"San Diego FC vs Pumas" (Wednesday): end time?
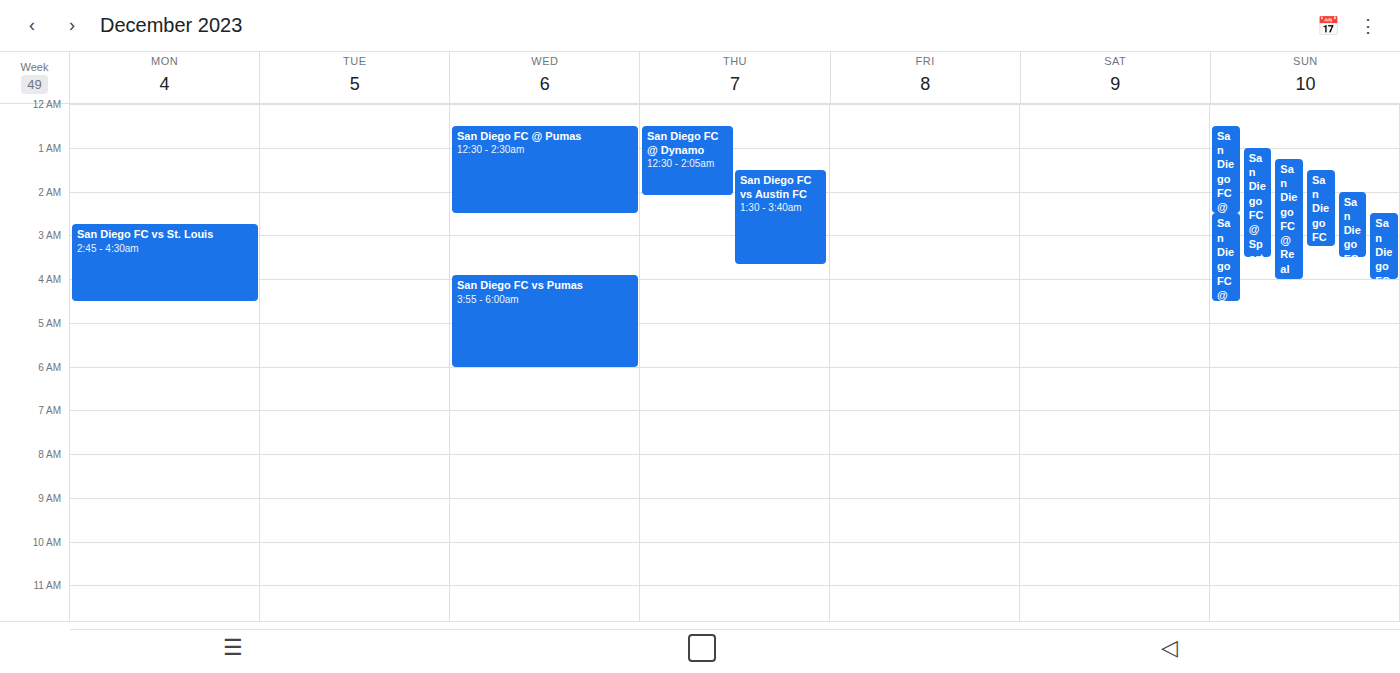
6:00 AM